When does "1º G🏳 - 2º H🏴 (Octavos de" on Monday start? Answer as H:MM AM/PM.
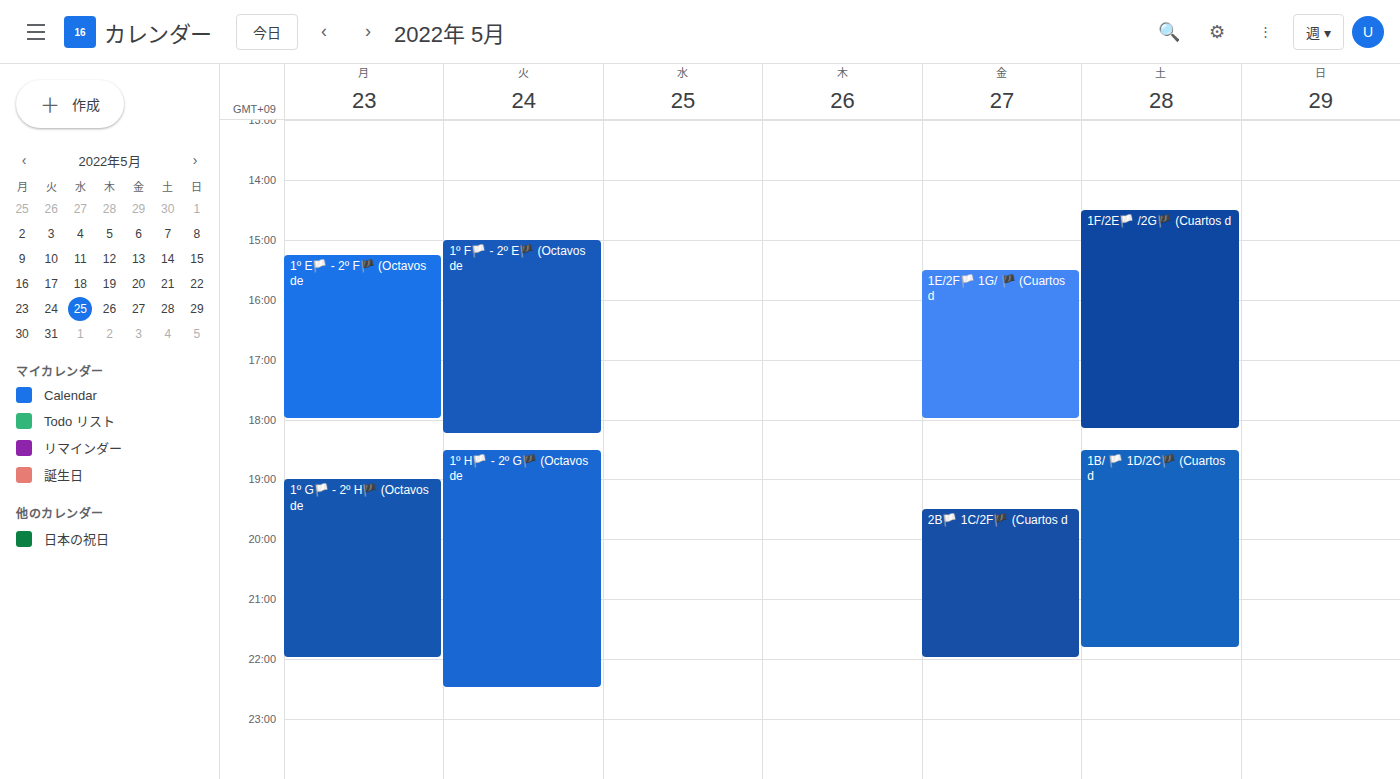
7:00 PM